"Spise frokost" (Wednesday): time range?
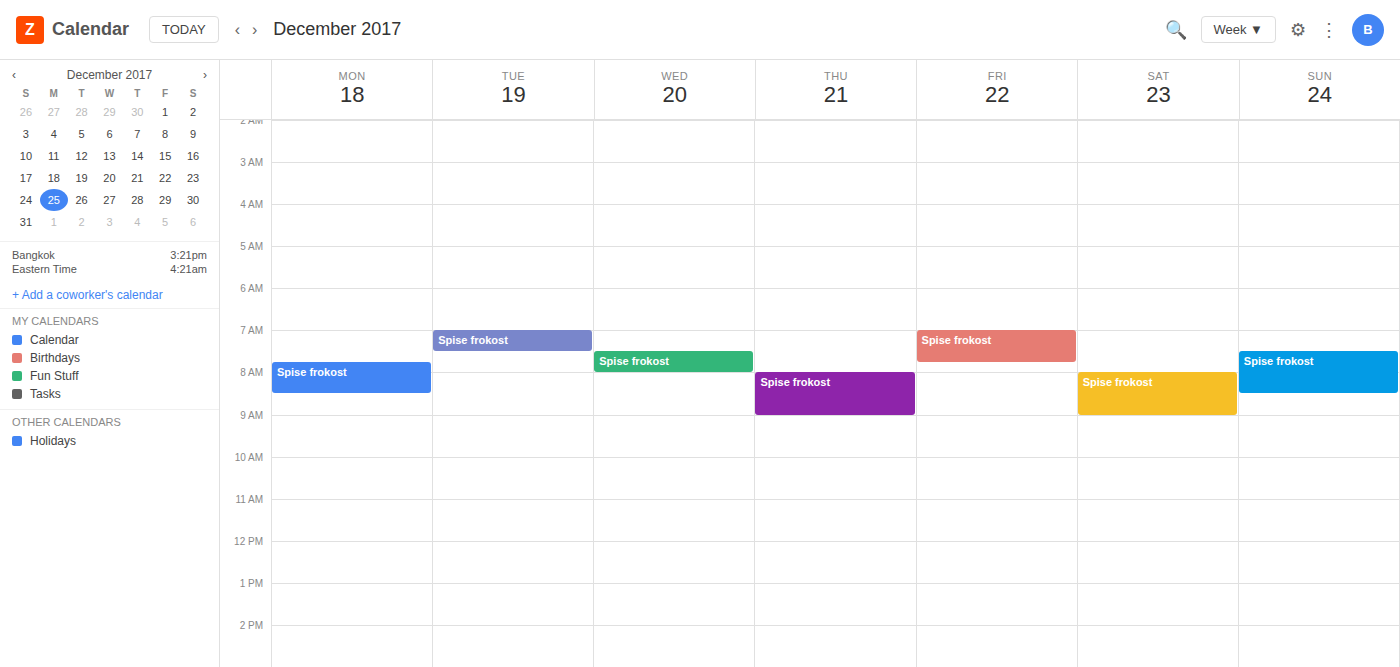
7:30 AM to 8:00 AM